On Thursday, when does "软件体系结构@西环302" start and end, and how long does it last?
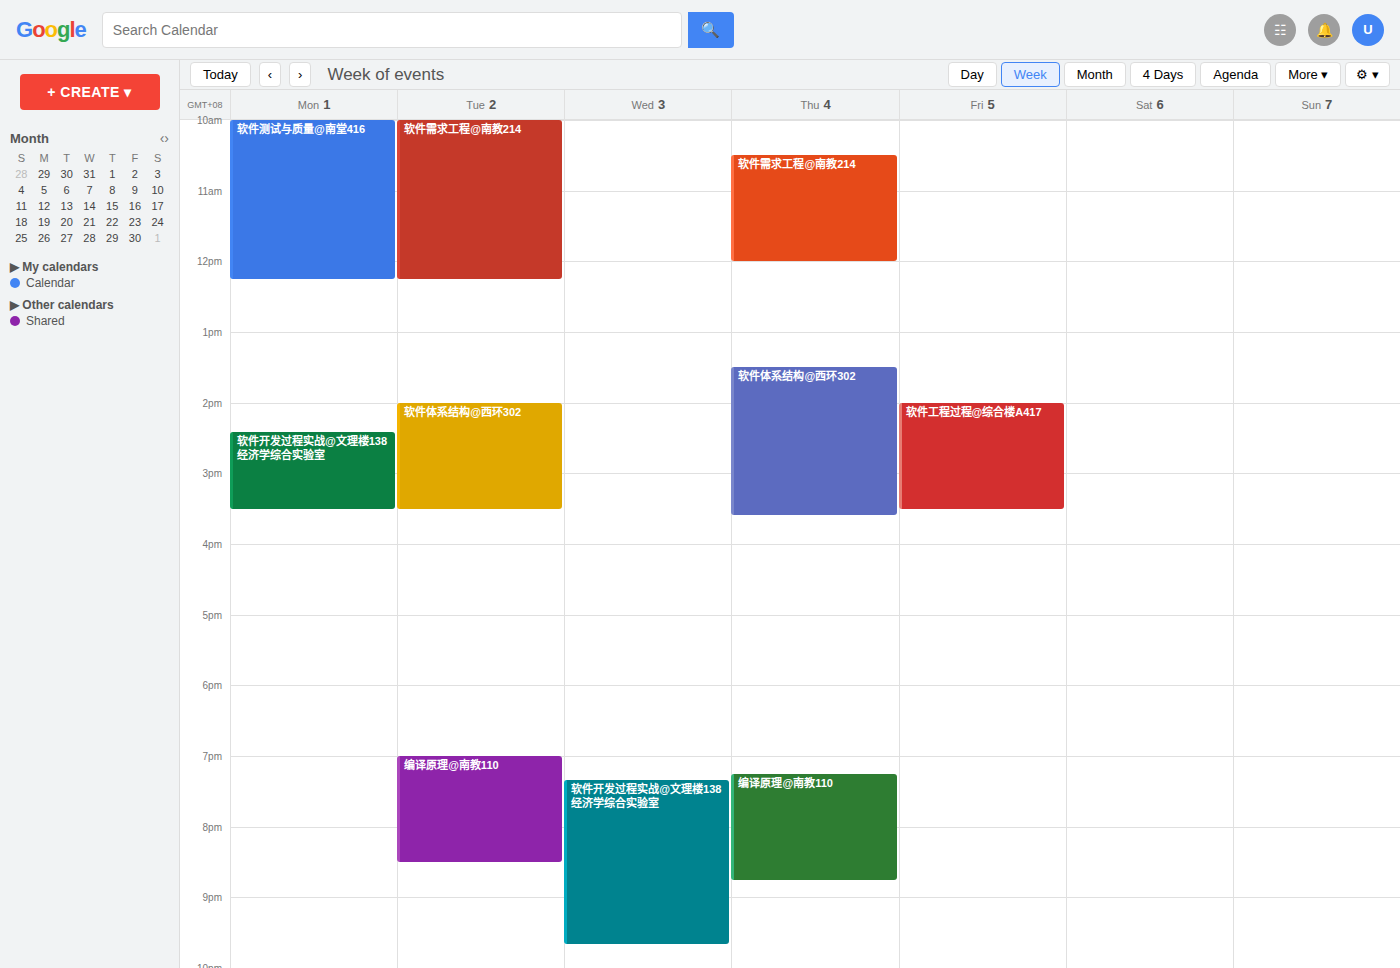
1:30 PM to 3:35 PM, 2 hours 5 minutes